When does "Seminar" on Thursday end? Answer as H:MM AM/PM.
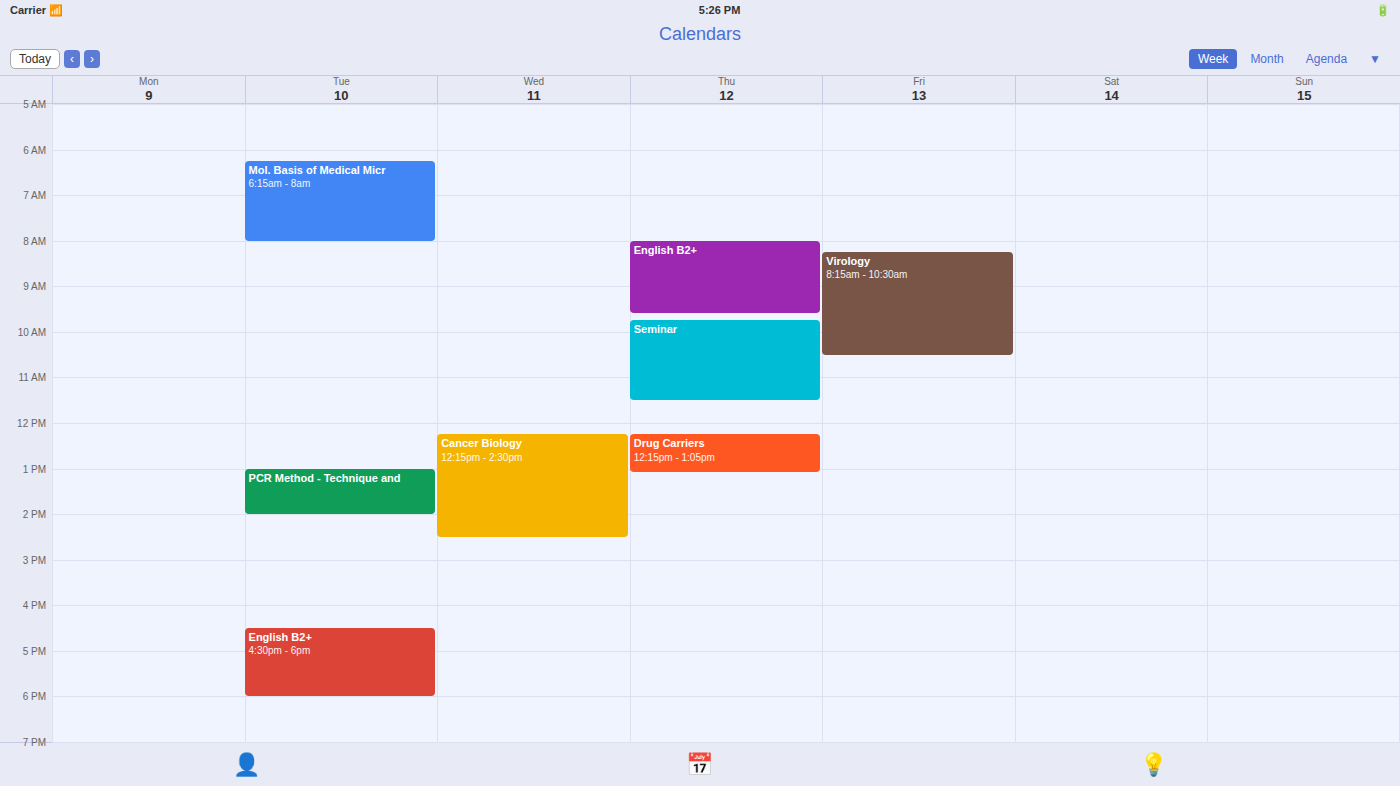
11:30 AM